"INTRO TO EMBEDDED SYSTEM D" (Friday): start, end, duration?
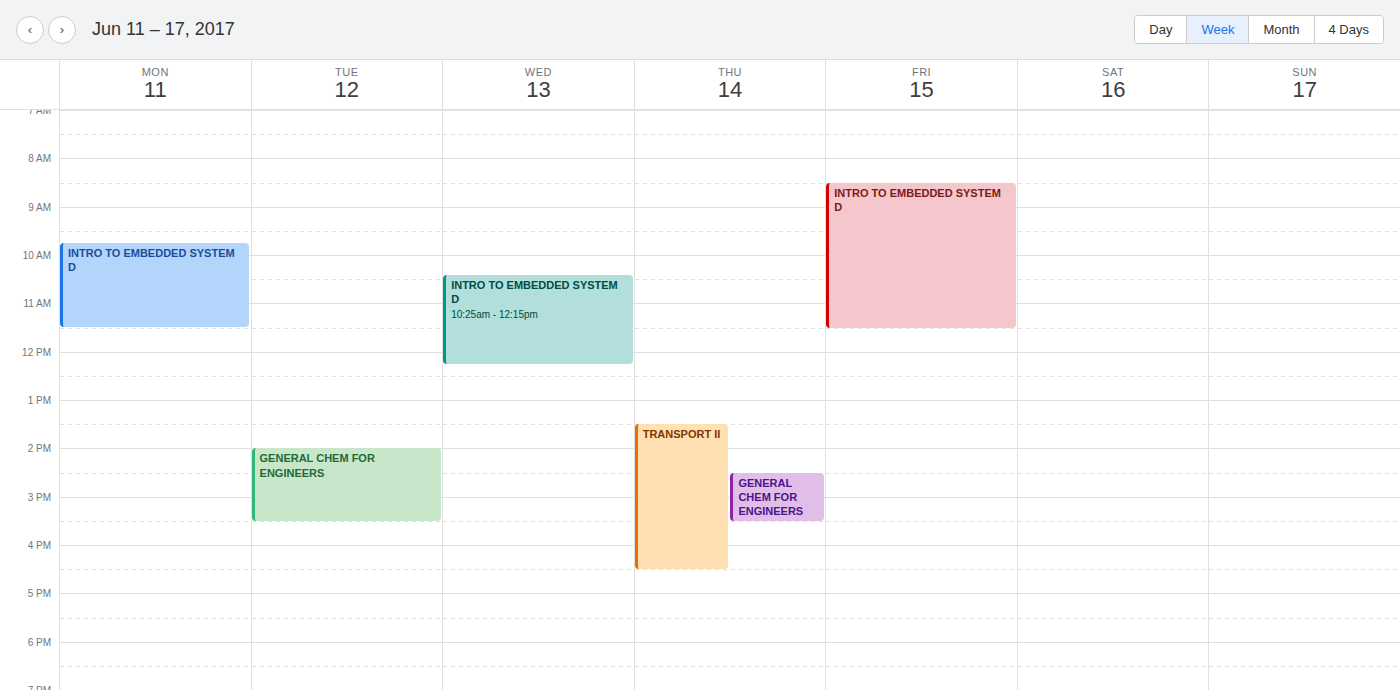
8:30 AM to 11:30 AM, 3 hours